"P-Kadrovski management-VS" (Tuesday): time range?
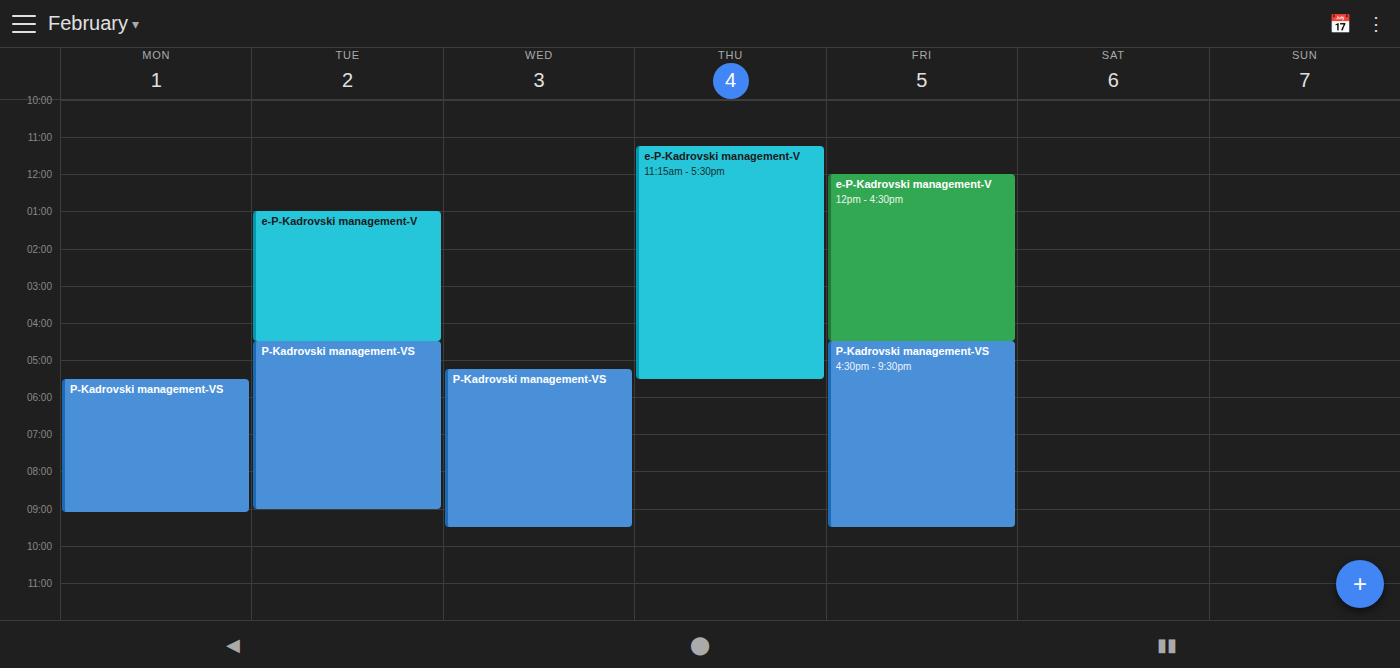
4:30 PM to 9:00 PM